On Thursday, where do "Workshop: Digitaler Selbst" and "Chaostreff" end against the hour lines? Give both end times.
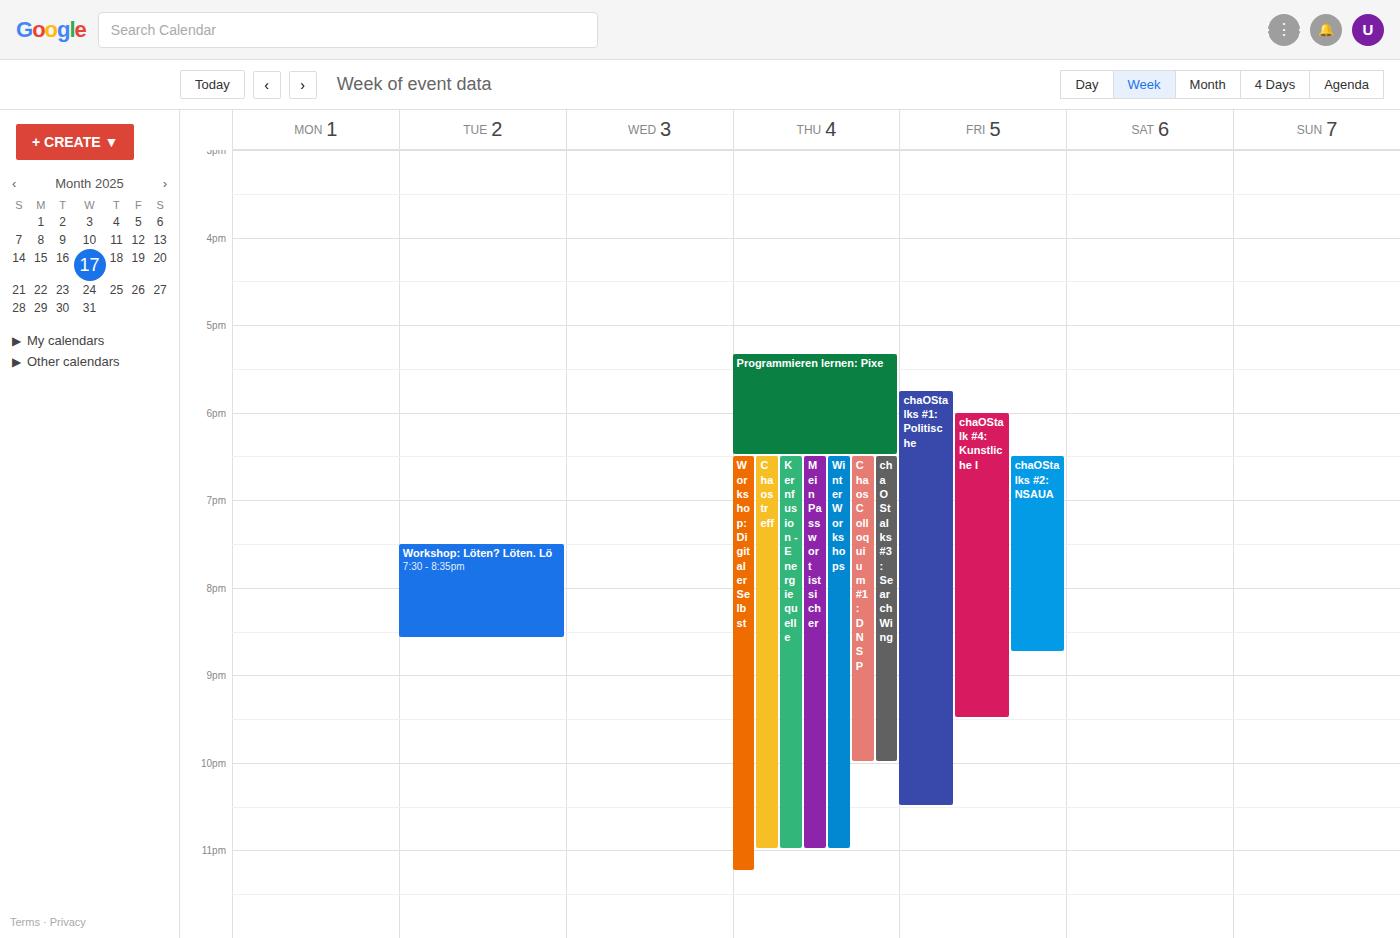
"Workshop: Digitaler Selbst": 11:15 PM, neither: a quarter of the way from the 11 PM line to the 12 AM line. "Chaostreff": 11:00 PM, exactly on the 11 PM line.